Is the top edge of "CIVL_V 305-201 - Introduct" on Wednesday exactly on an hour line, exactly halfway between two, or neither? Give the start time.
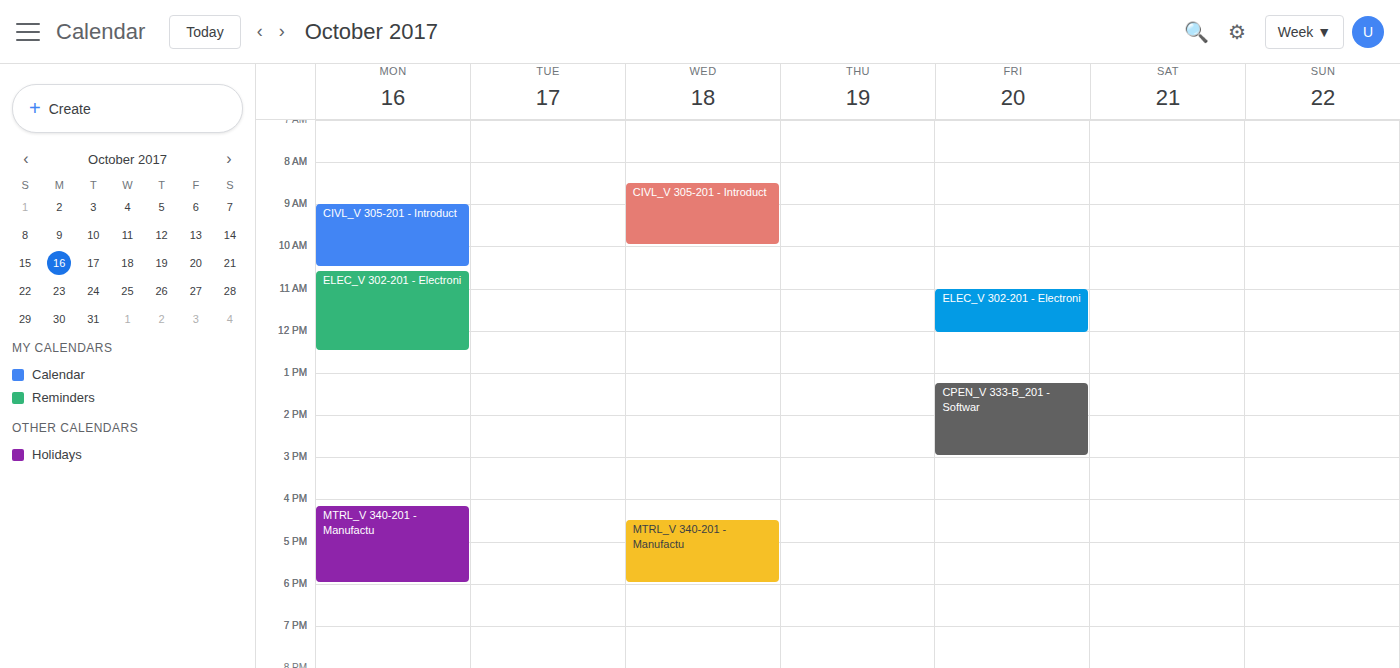
8:30 AM -- halfway between the 8 AM and 9 AM lines.